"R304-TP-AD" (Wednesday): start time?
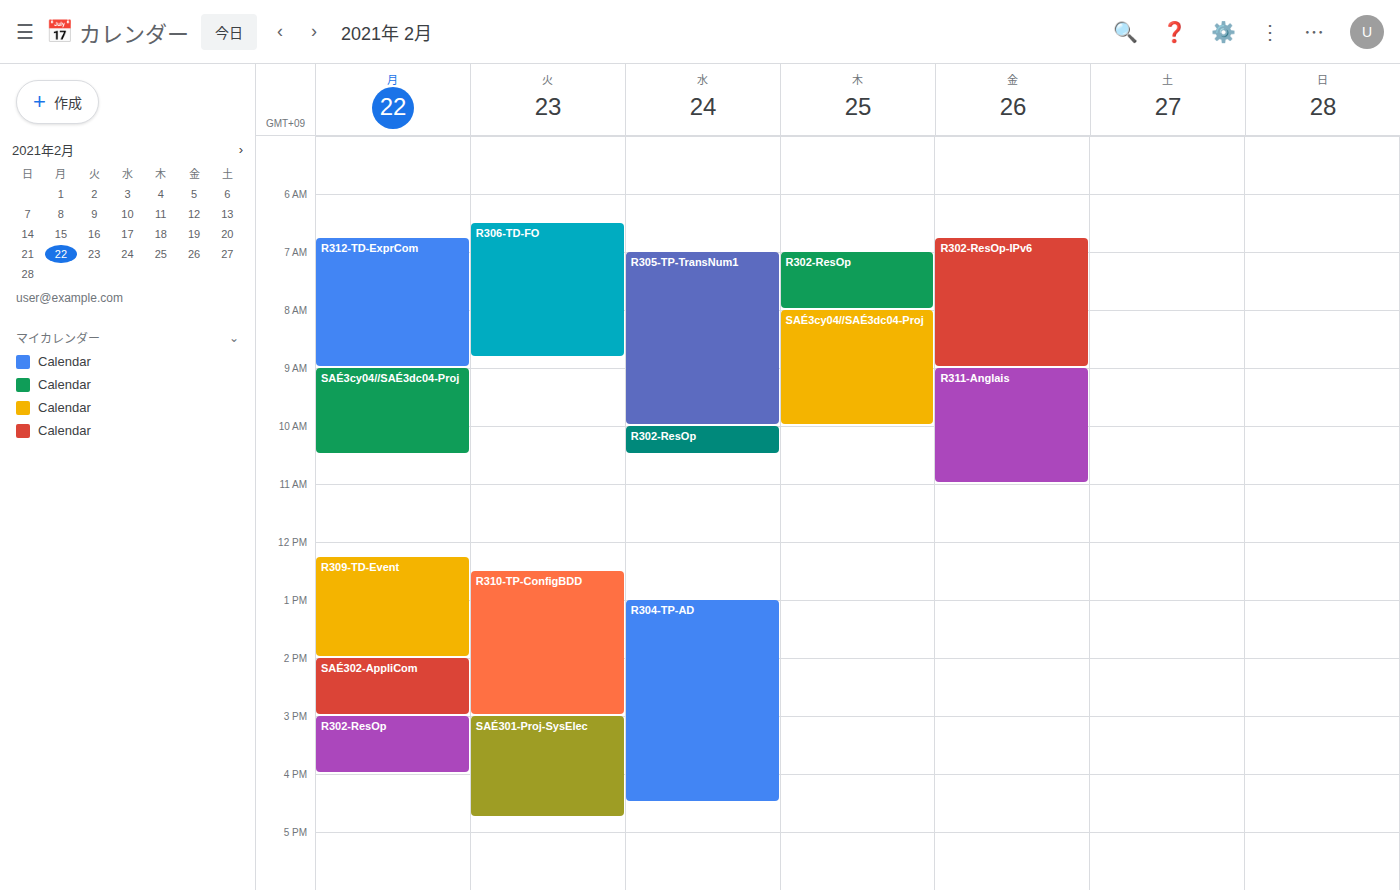
1:00 PM